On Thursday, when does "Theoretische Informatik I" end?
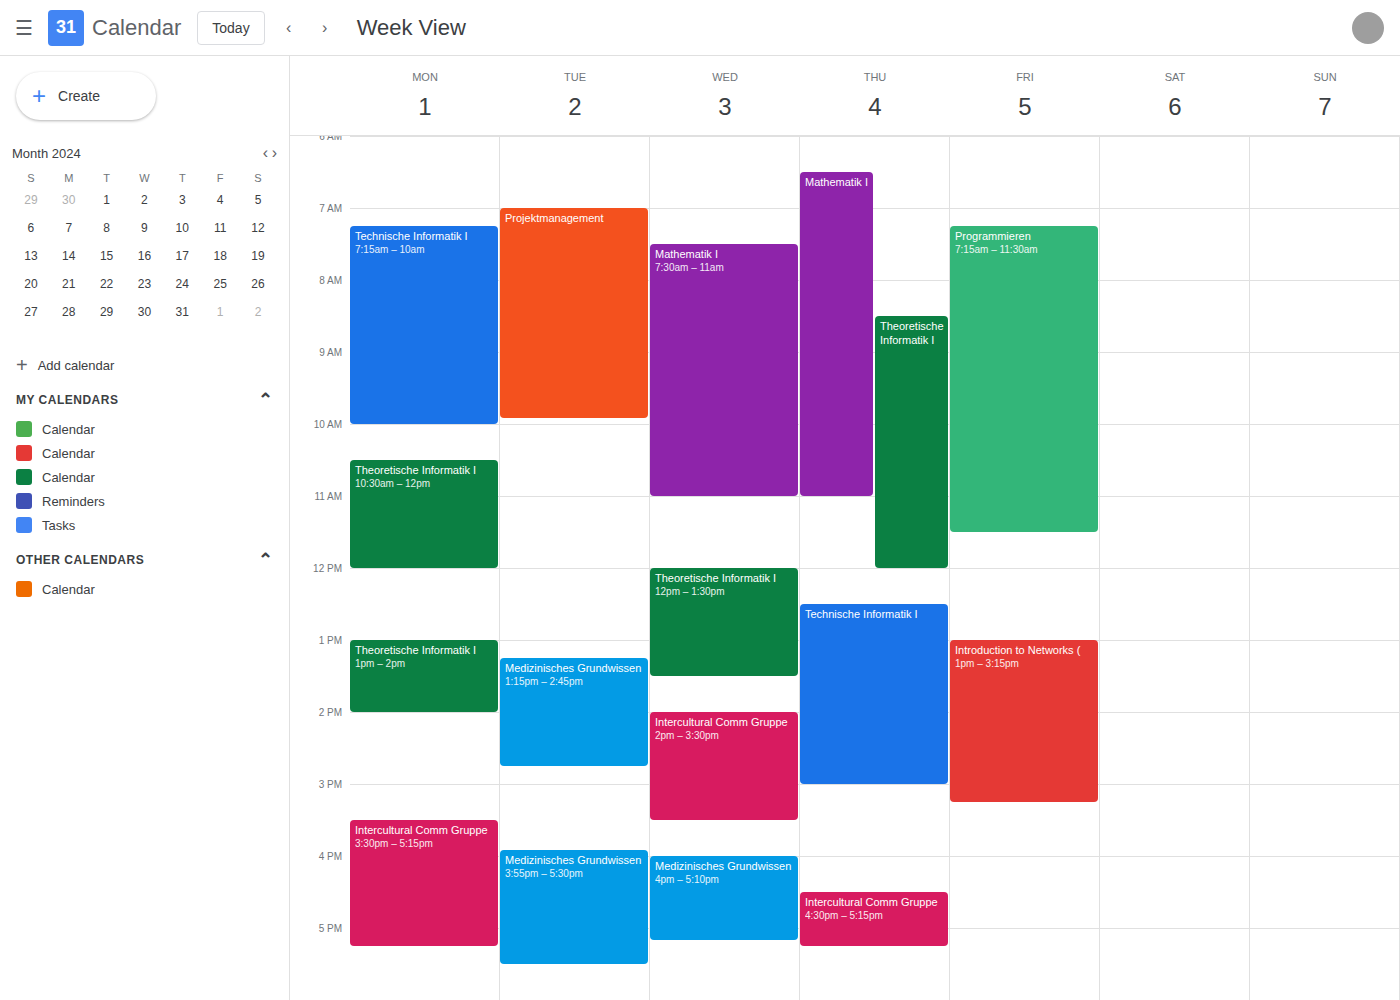
12:00 PM